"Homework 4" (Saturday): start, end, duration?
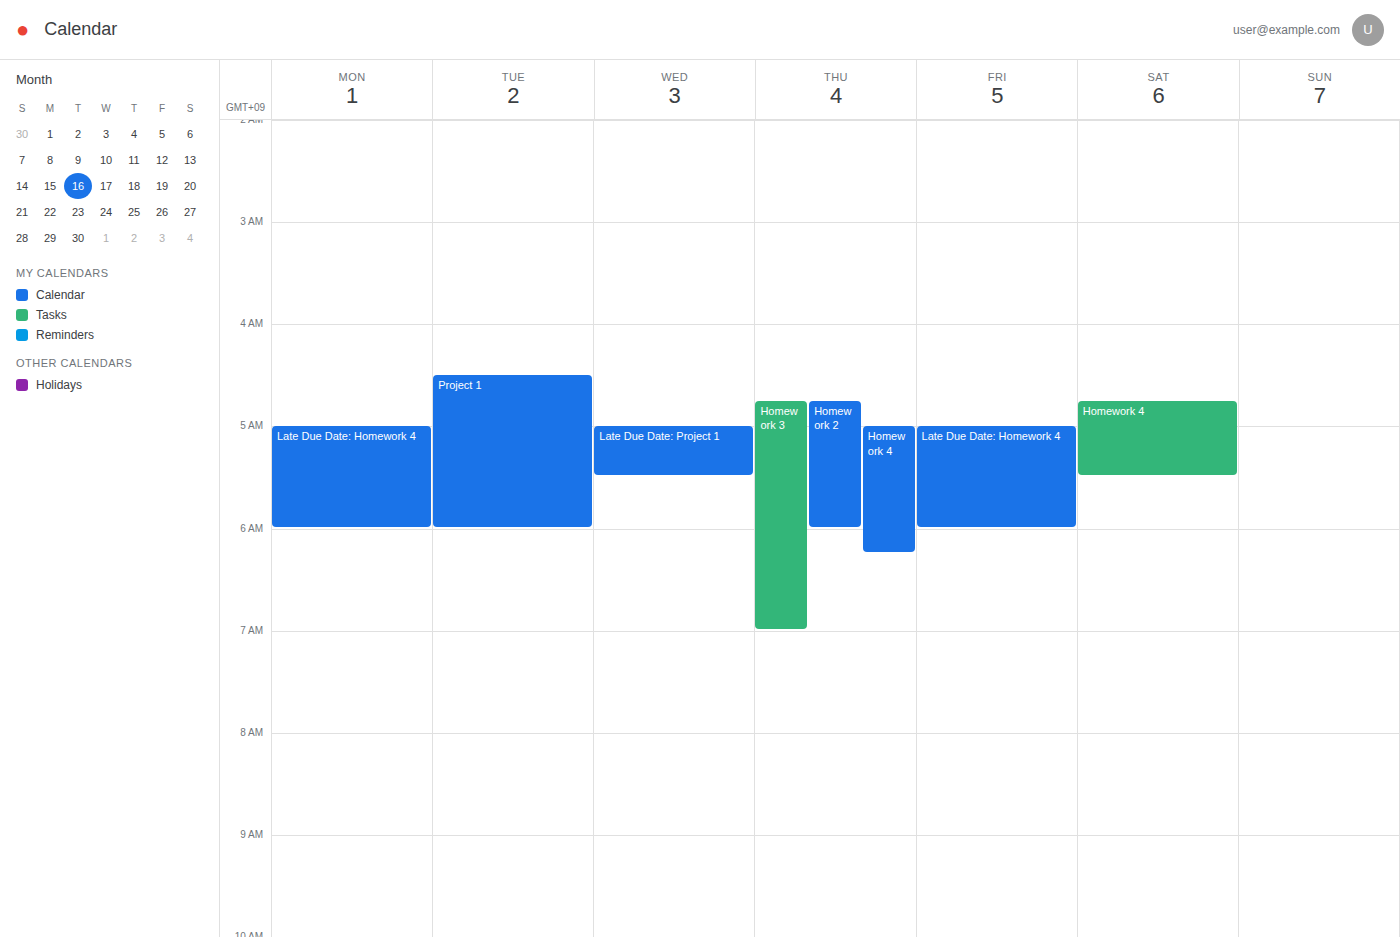
04:45 to 05:30, 45 minutes